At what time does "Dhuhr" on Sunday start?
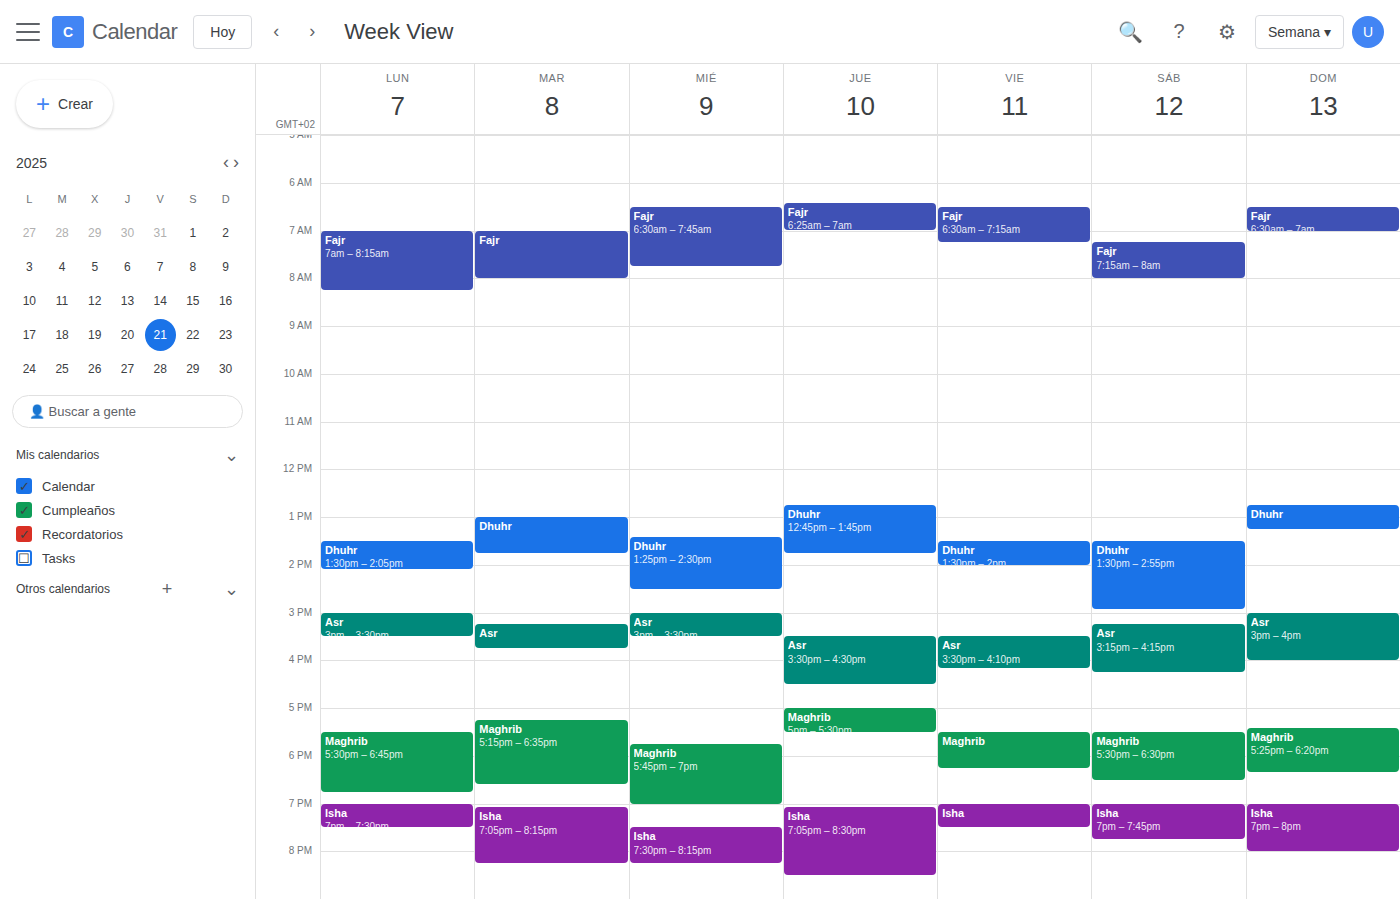
12:45 PM